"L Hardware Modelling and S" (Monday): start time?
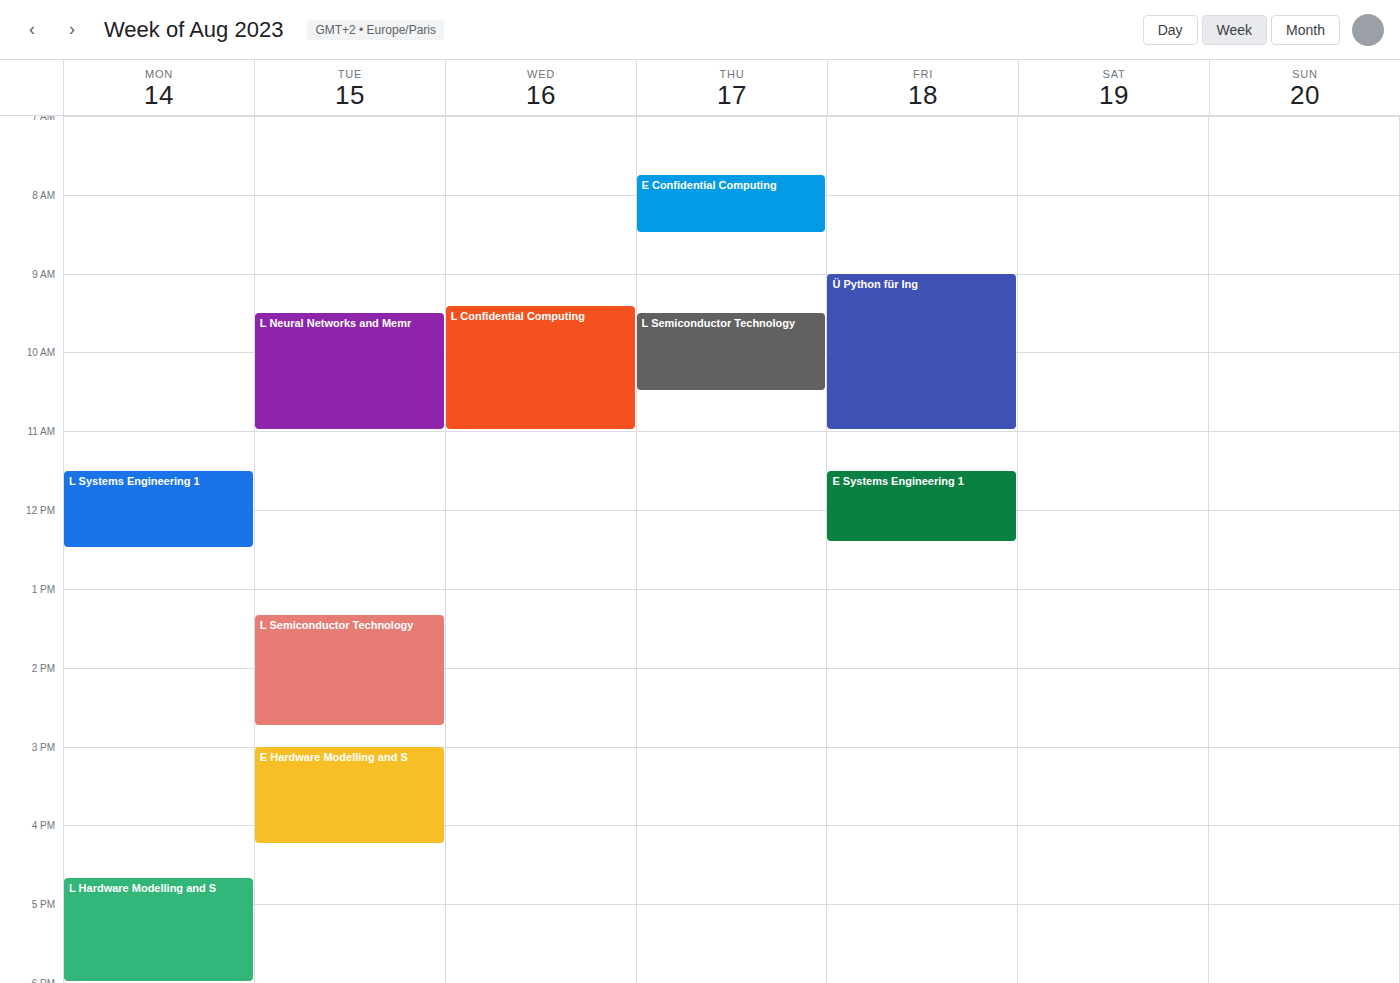
4:40 PM